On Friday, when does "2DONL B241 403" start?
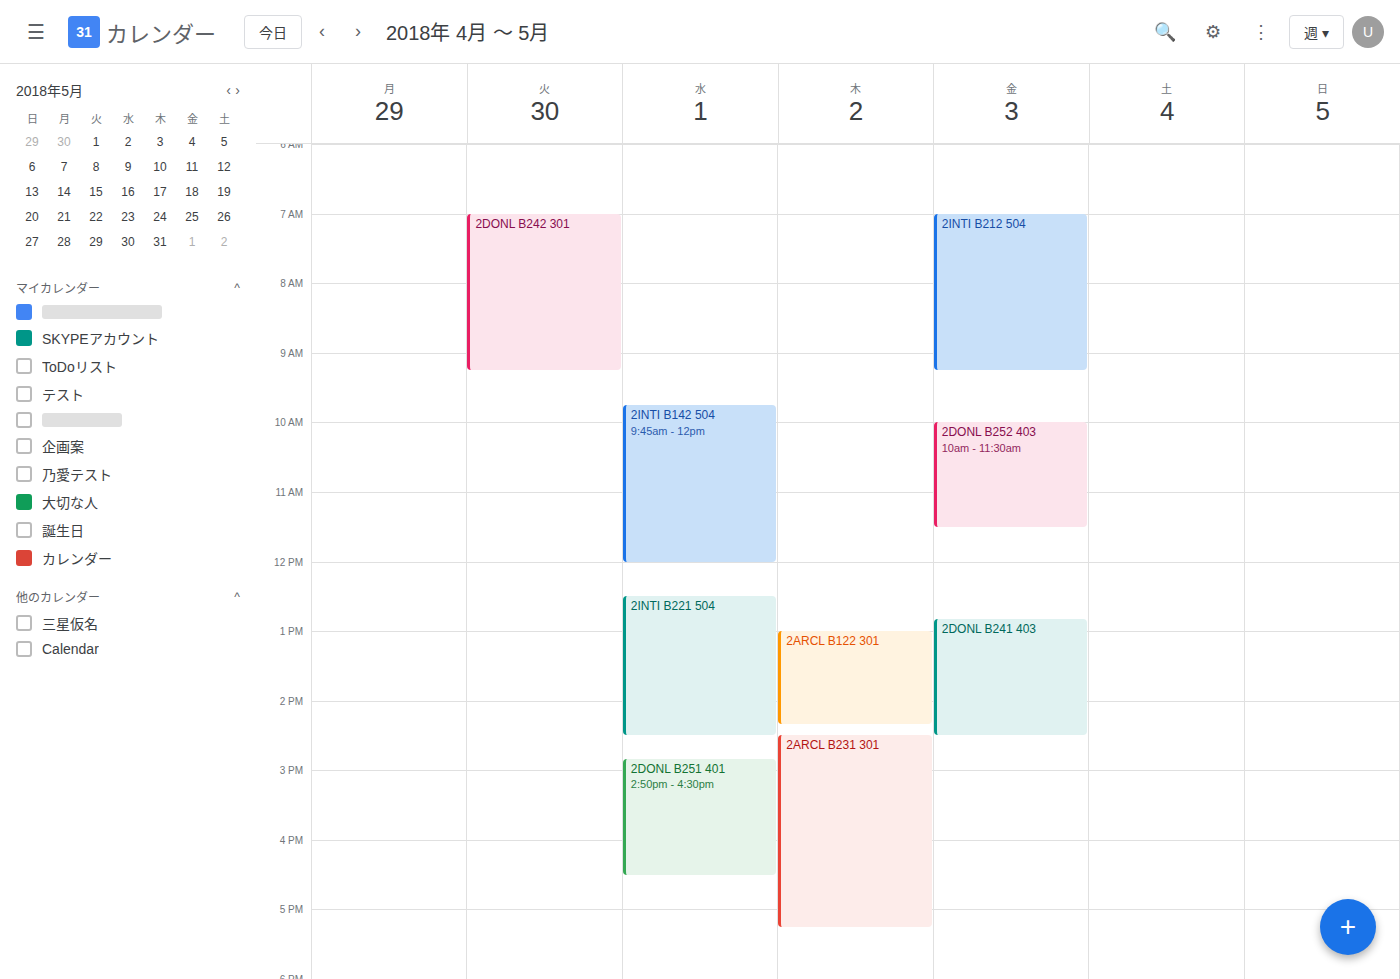
12:50 PM